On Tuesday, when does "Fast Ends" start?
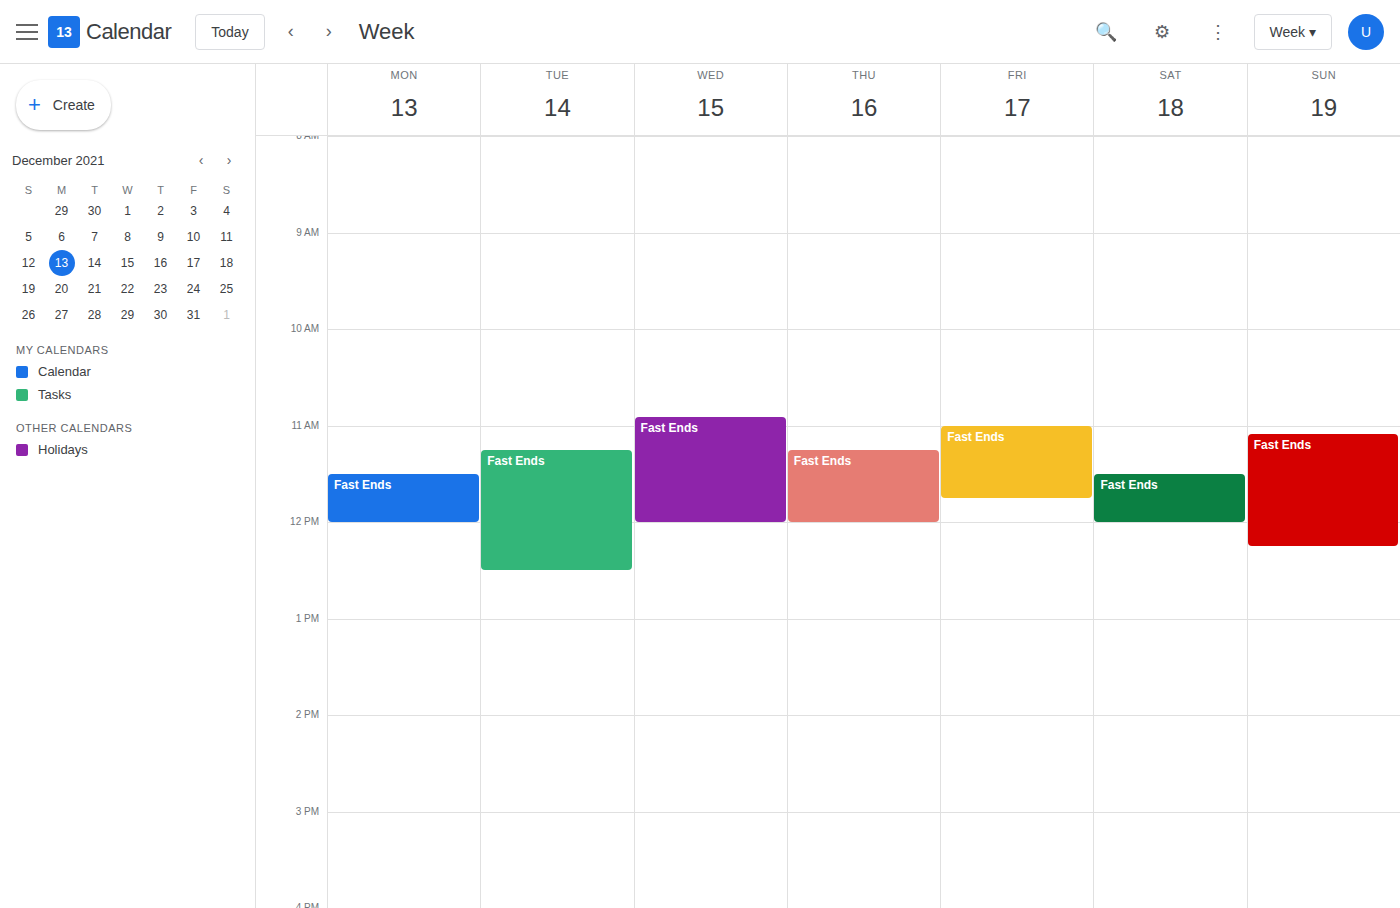
11:15 AM